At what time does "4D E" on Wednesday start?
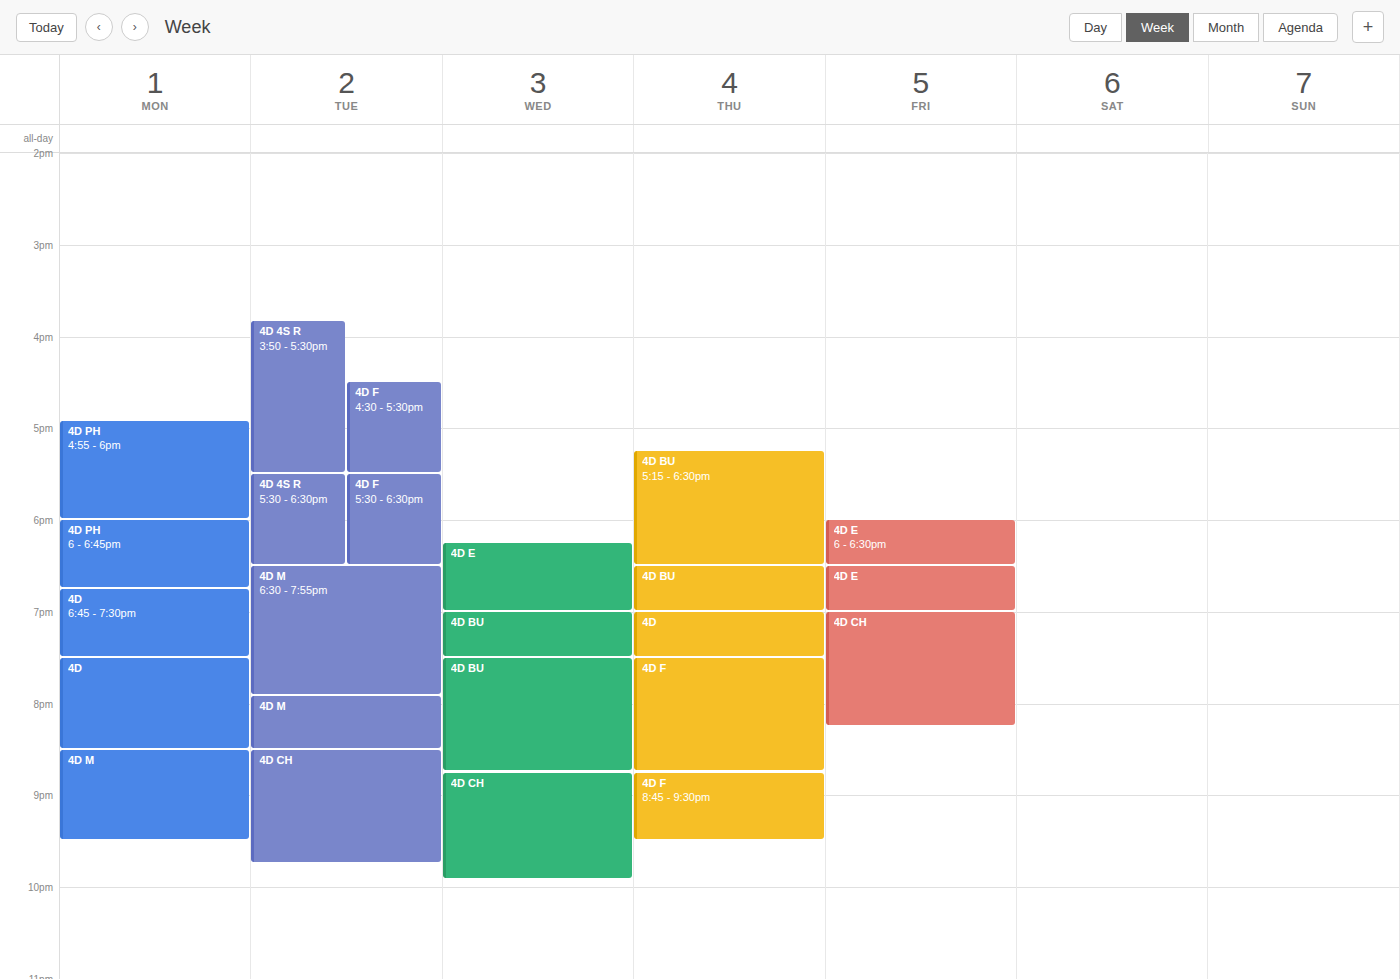
6:15 PM